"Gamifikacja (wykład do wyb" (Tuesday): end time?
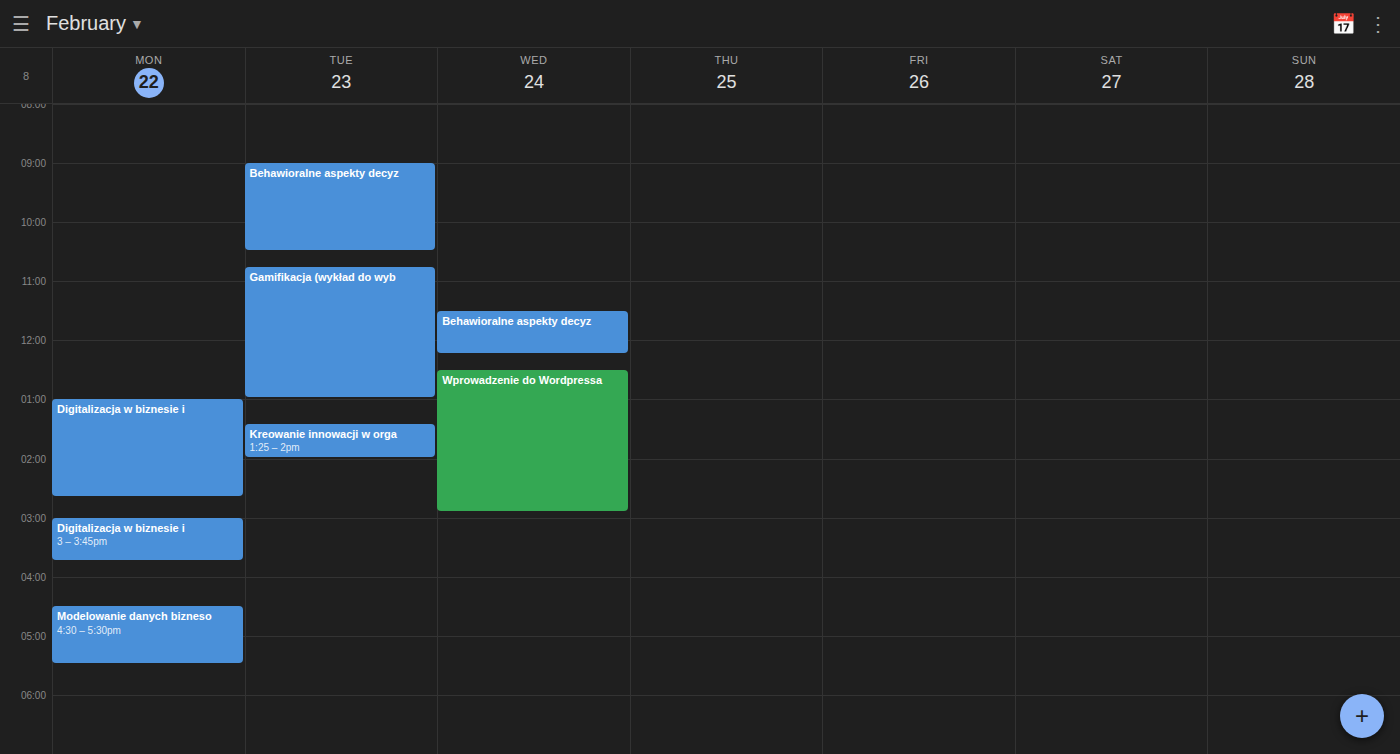
1:00 PM